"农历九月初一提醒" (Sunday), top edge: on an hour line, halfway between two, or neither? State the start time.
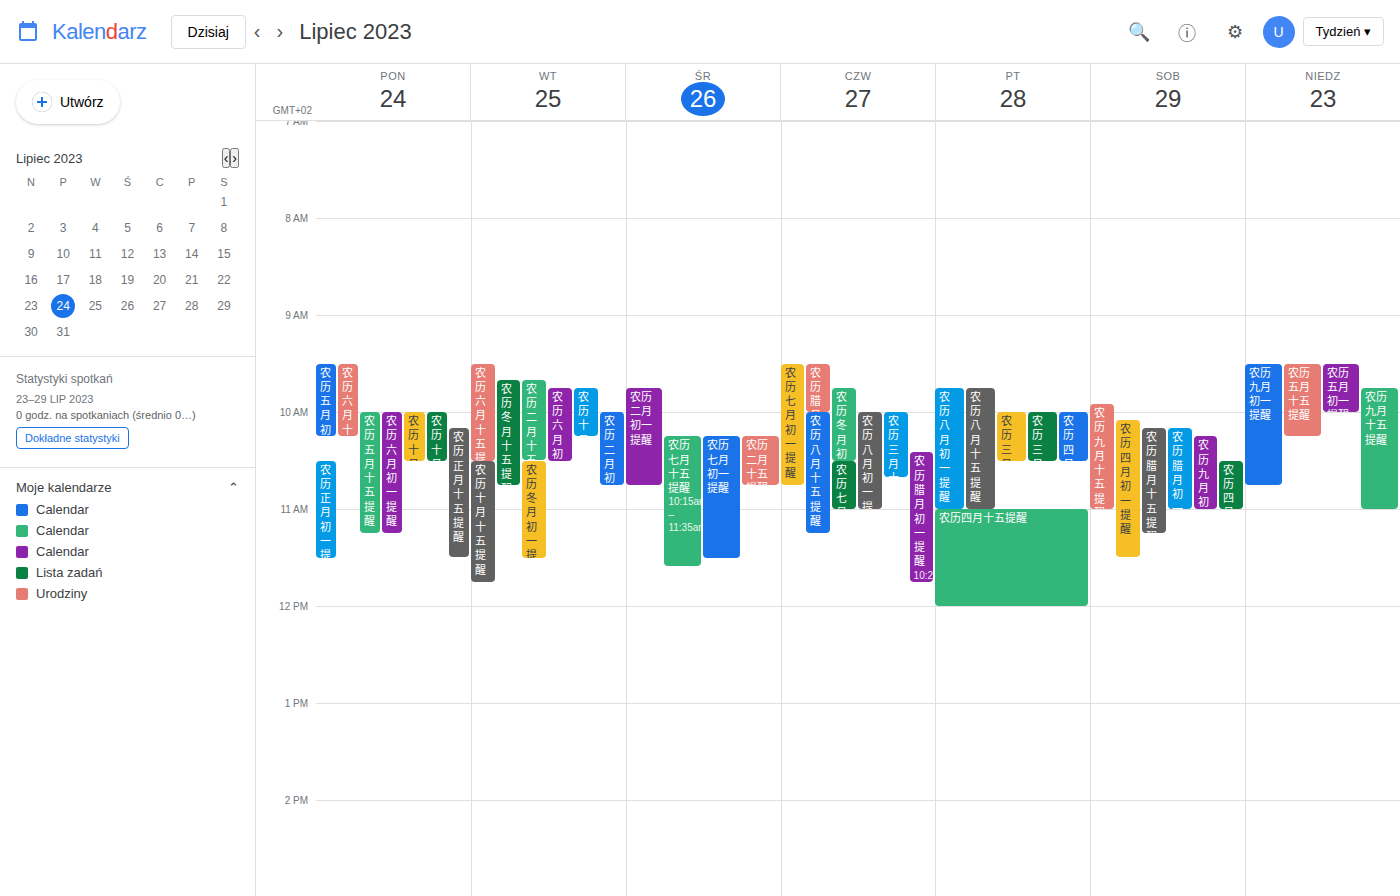
9:30 AM -- halfway between the 9 AM and 10 AM lines.